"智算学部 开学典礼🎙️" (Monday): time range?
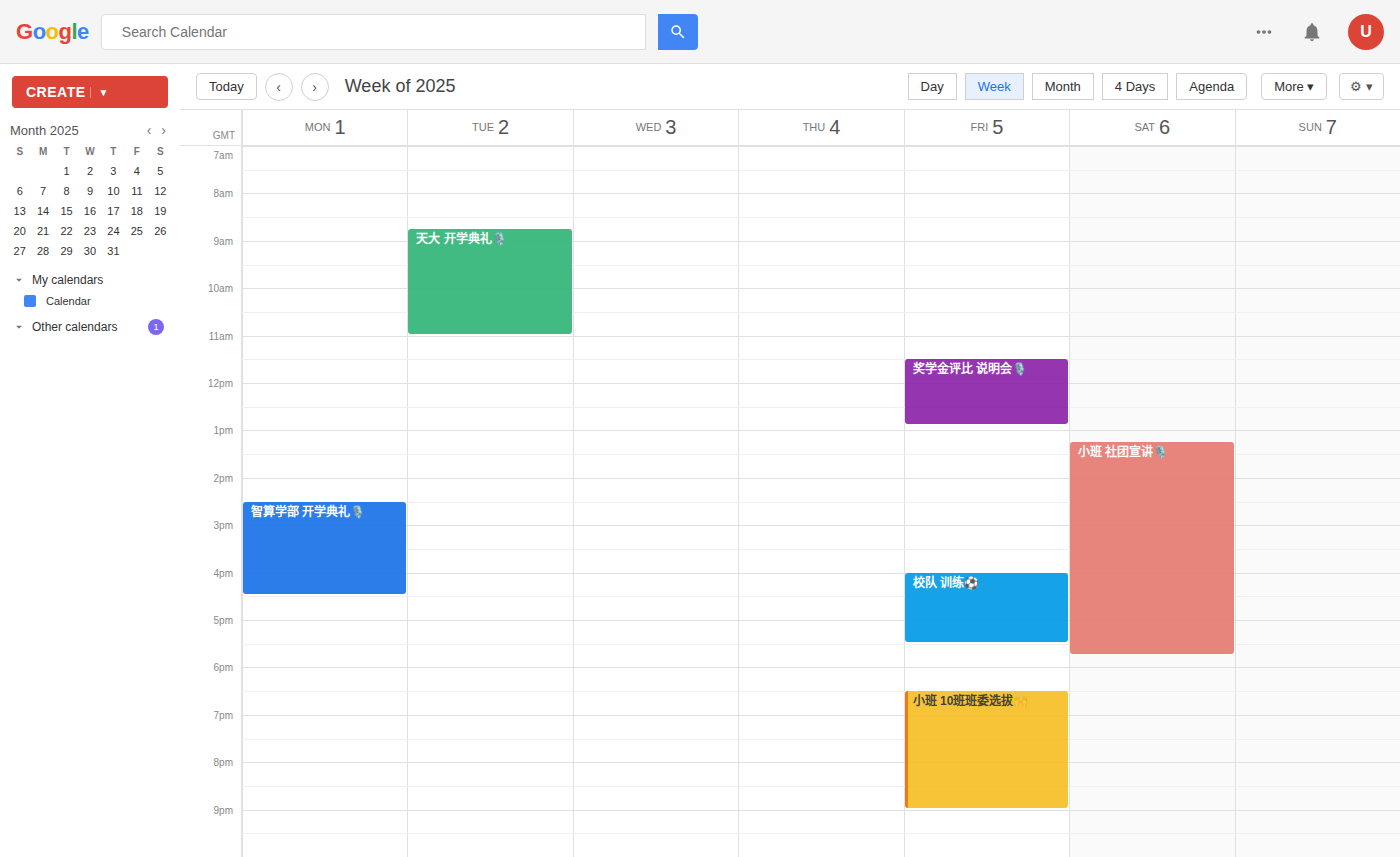
2:30 PM to 4:30 PM